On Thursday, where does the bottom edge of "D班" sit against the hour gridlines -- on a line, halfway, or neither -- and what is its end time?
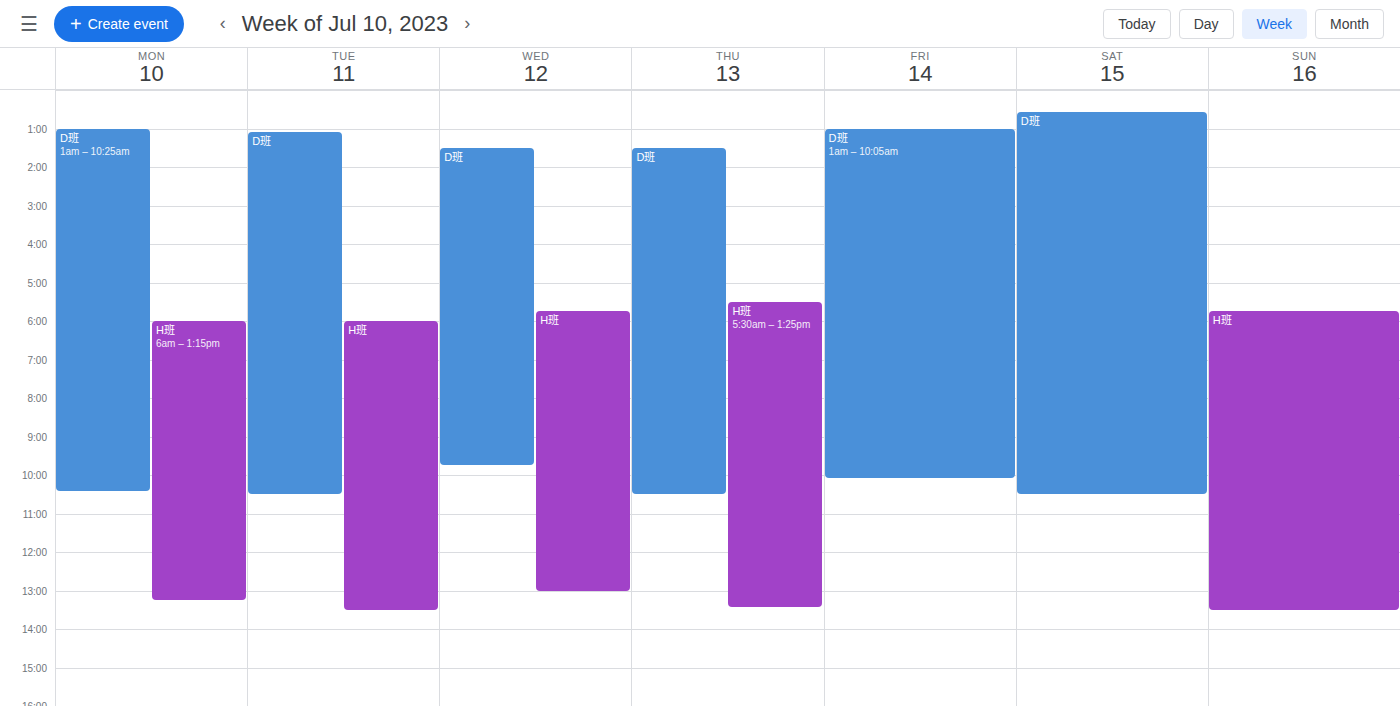
10:30 AM -- halfway between the 10 AM and 11 AM lines.